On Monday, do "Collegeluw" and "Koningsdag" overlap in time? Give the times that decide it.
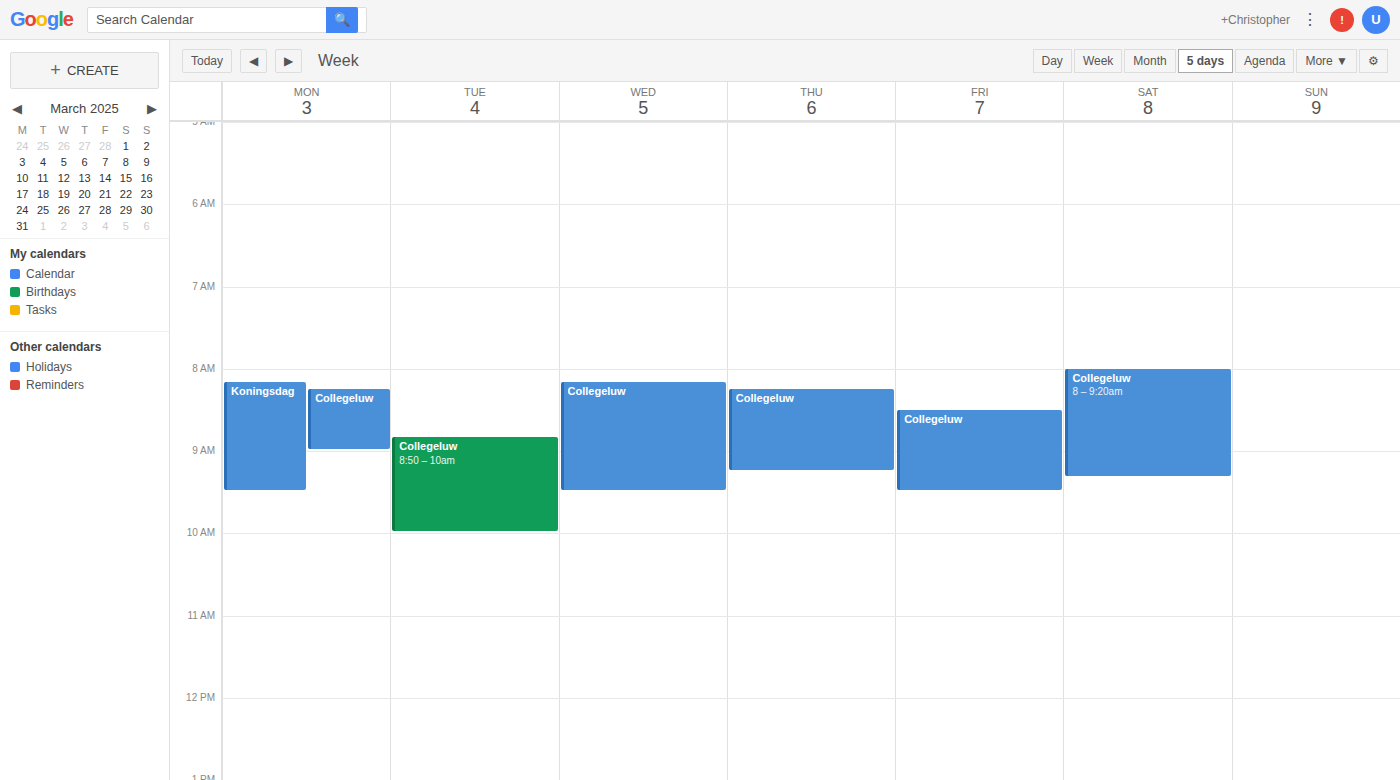
"Collegeluw" runs 8:15 AM to 9:00 AM, inside "Koningsdag" -- they overlap.